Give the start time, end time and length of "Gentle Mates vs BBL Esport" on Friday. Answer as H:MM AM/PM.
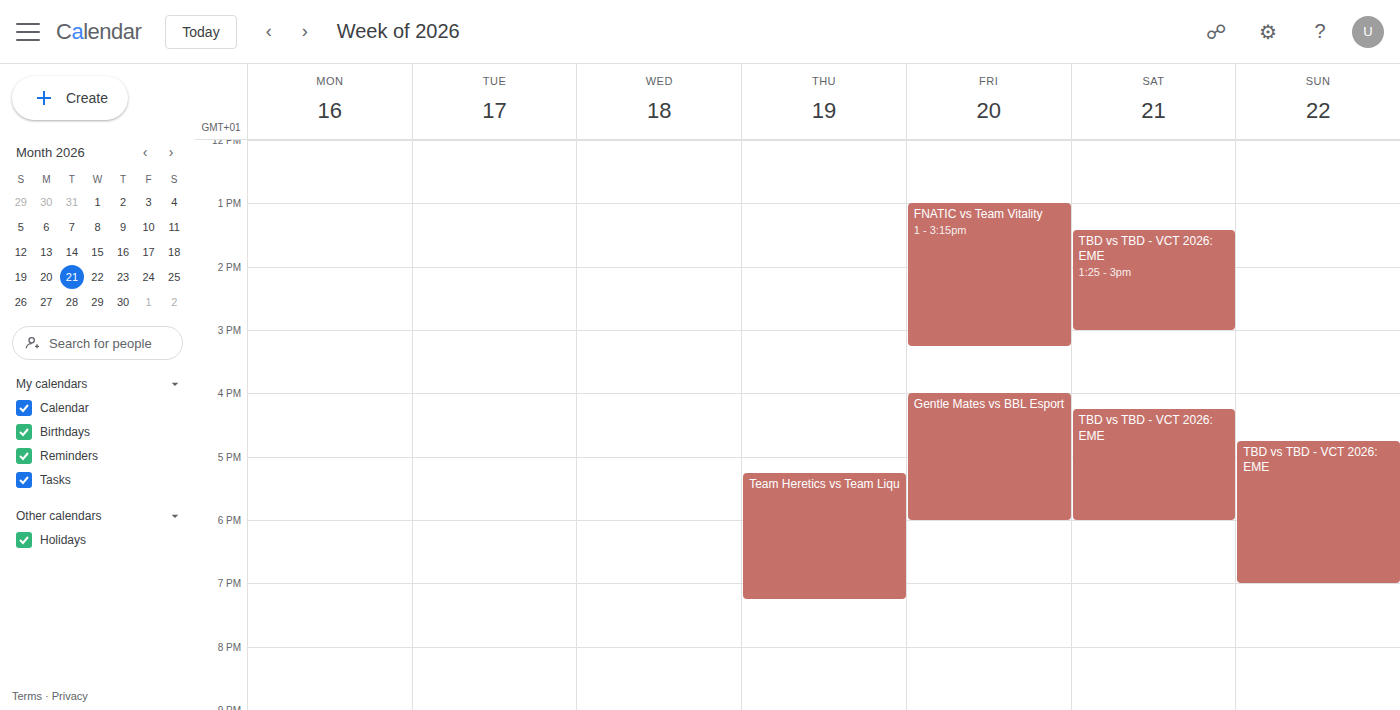
4:00 PM to 6:00 PM, 2 hours